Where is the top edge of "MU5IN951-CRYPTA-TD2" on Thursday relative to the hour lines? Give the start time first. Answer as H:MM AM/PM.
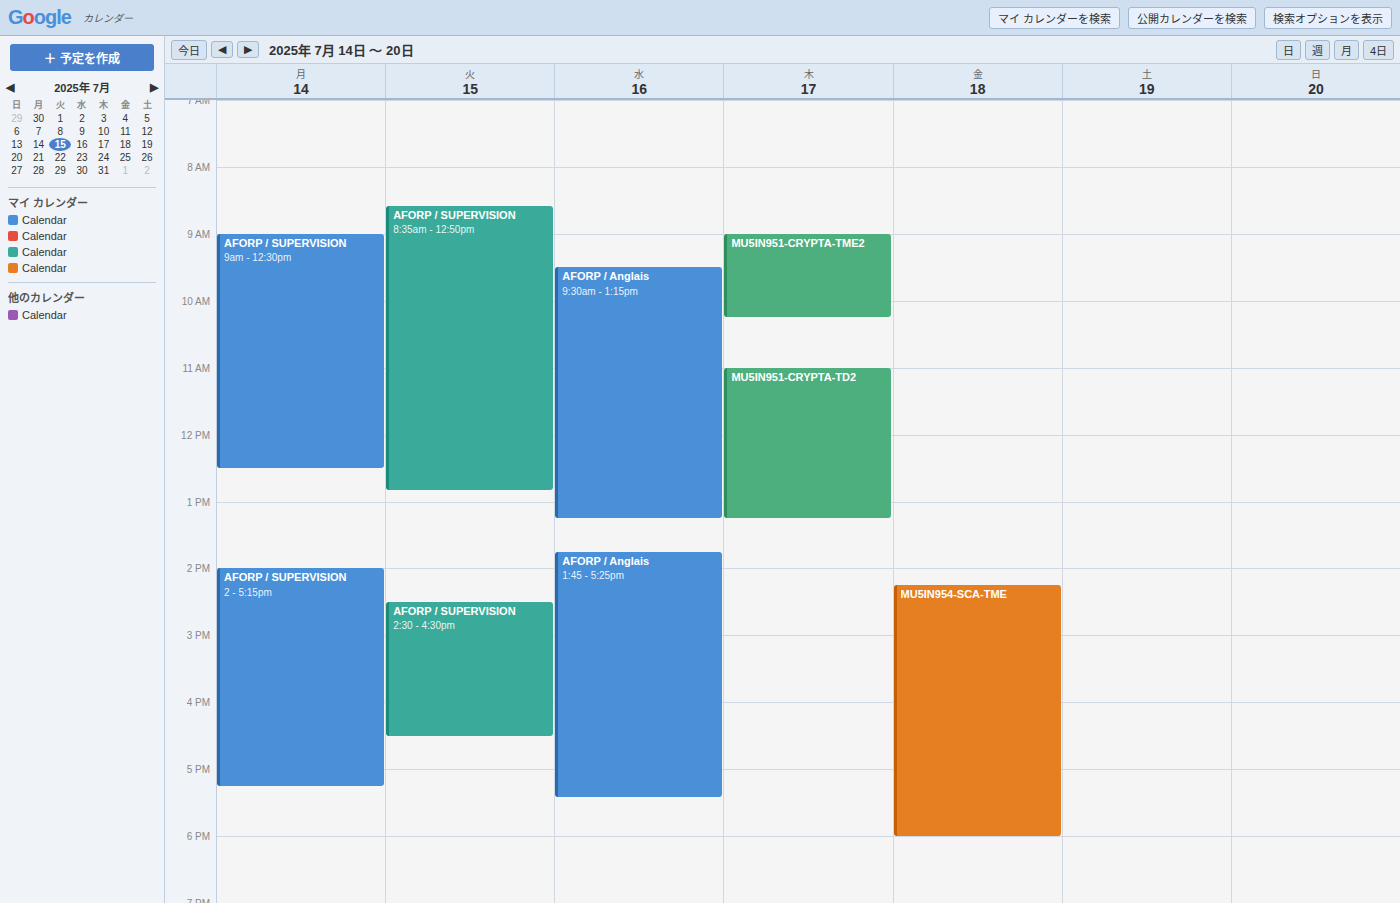
11:00 AM -- exactly on the 11 AM line.